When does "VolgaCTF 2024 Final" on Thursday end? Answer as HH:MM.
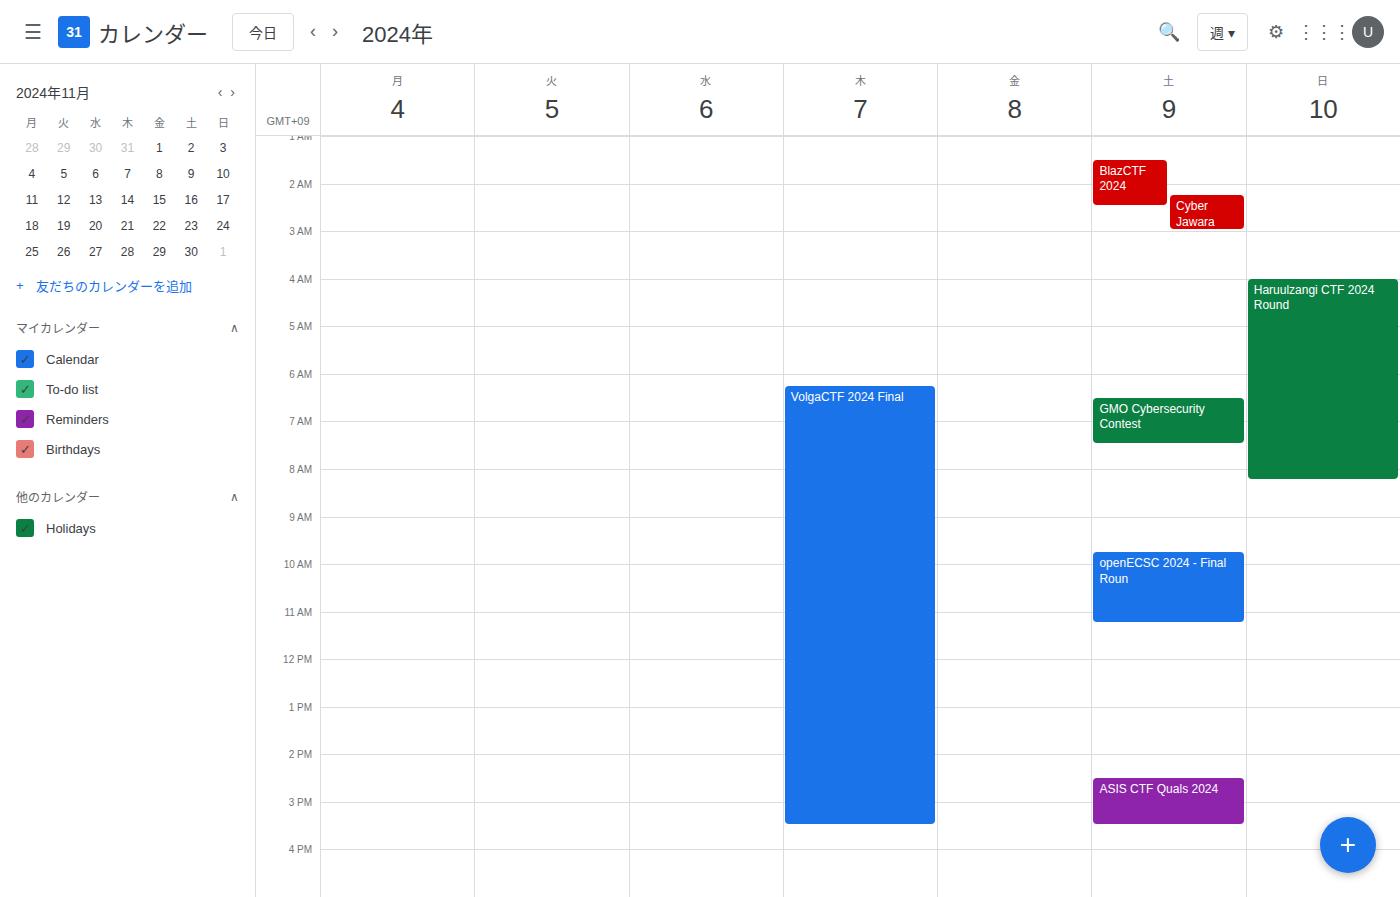
15:30